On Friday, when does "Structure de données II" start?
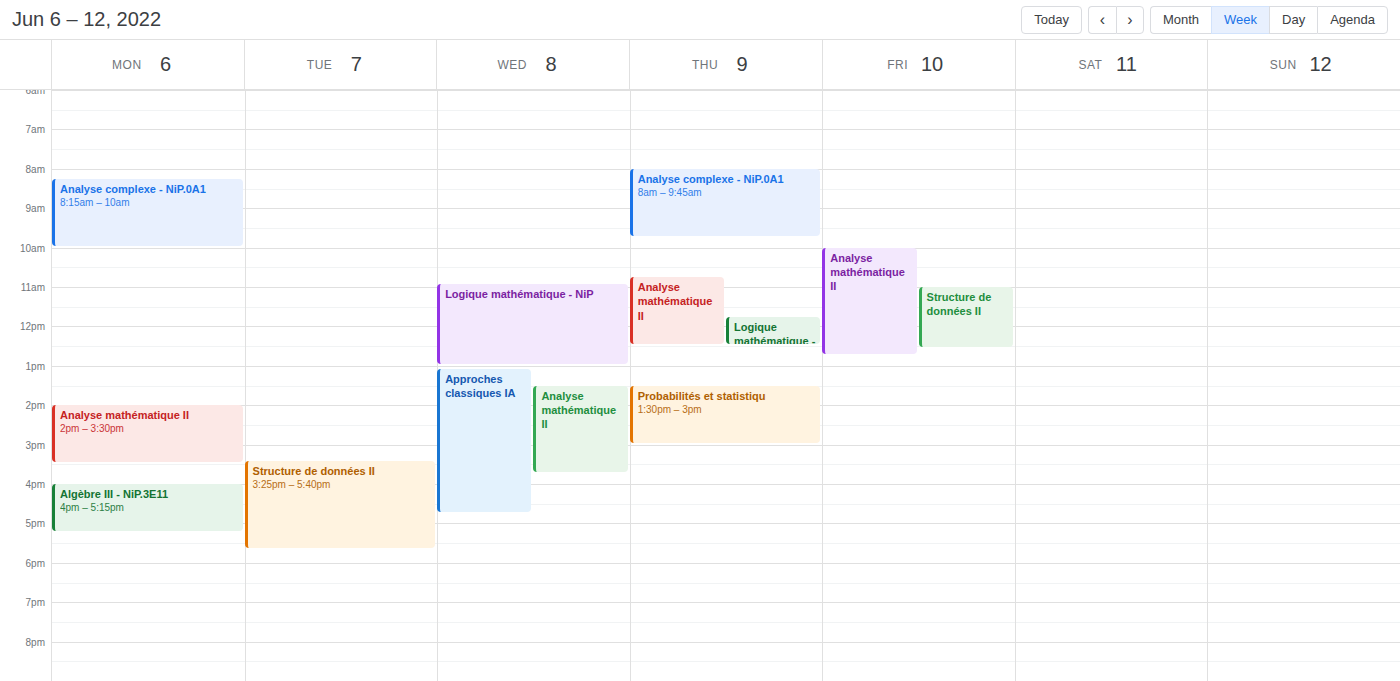
11:00